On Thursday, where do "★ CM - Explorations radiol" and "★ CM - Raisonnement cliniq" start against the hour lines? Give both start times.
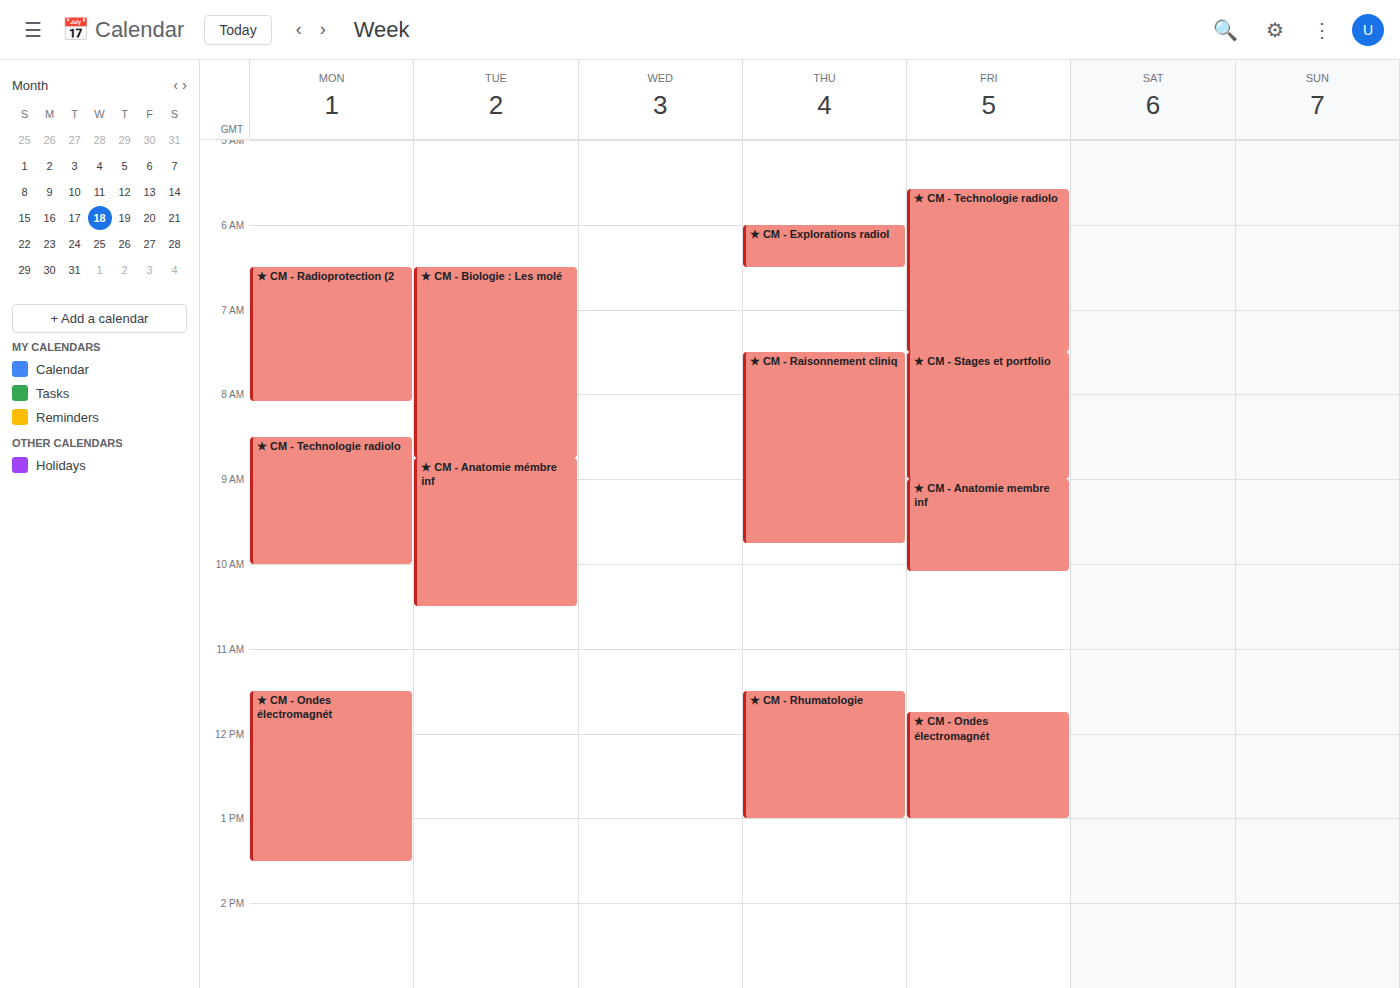
"★ CM - Explorations radiol": 6:00 AM, exactly on the 6 AM line. "★ CM - Raisonnement cliniq": 7:30 AM, halfway between the 7 AM and 8 AM lines.